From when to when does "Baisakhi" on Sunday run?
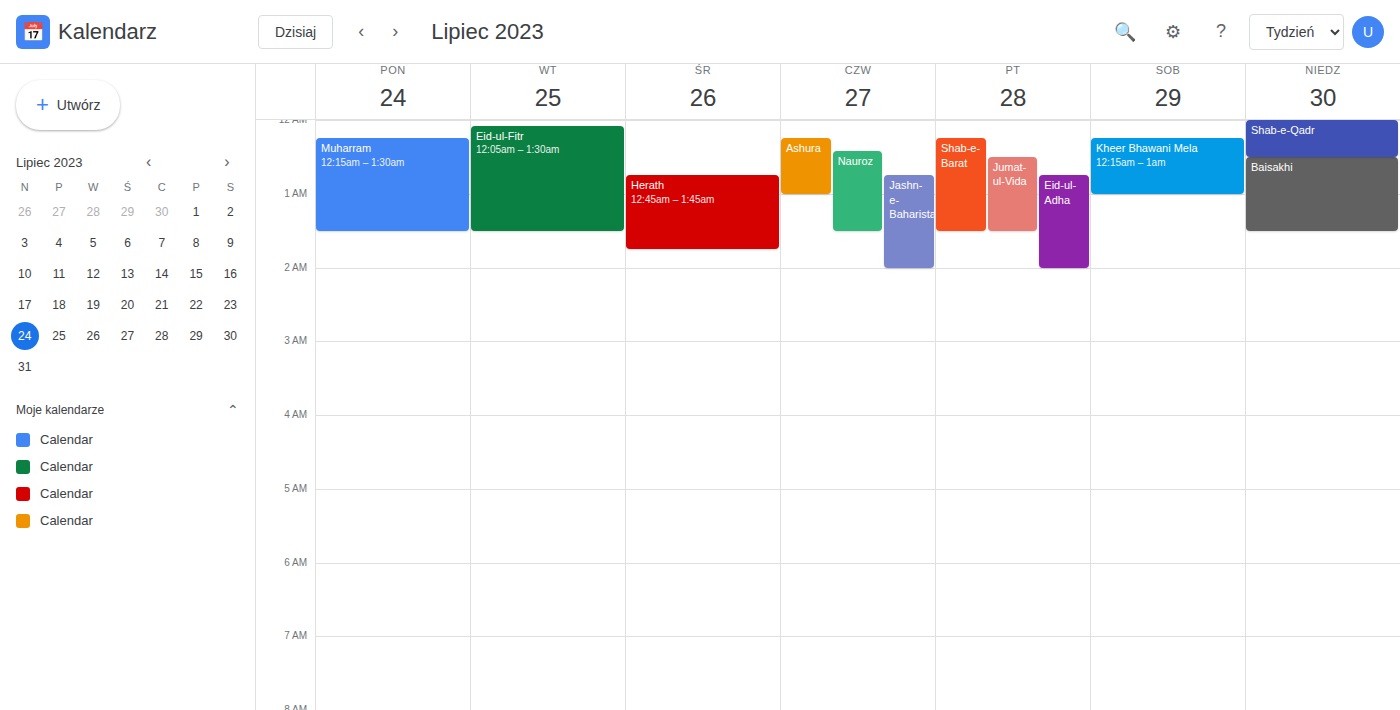
12:30 AM to 1:30 AM